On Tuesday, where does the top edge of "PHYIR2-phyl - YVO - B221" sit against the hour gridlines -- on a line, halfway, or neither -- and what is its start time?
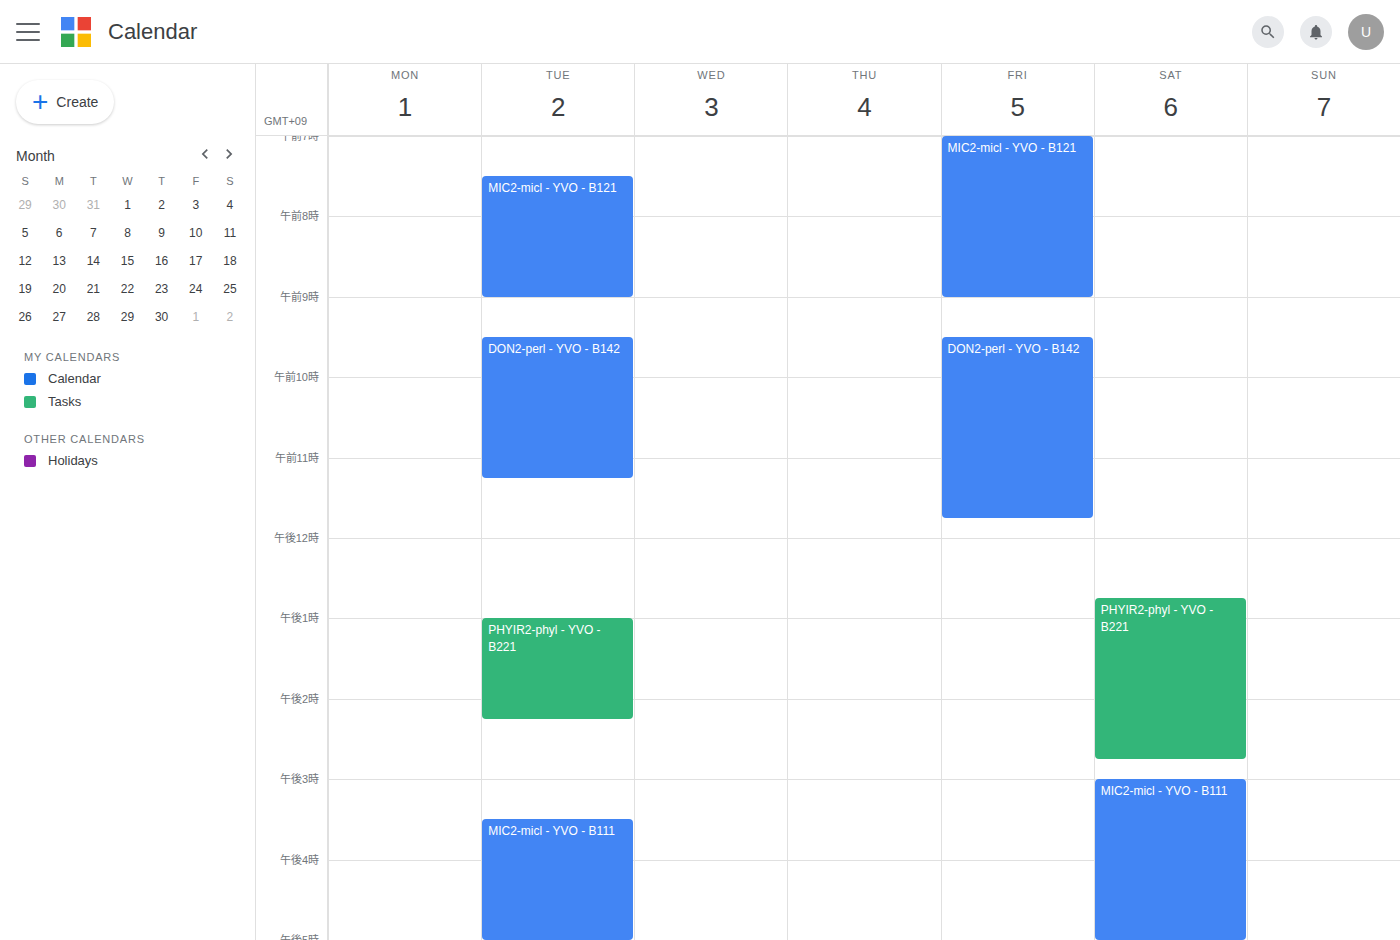
1:00 PM -- exactly on the 1 PM line.